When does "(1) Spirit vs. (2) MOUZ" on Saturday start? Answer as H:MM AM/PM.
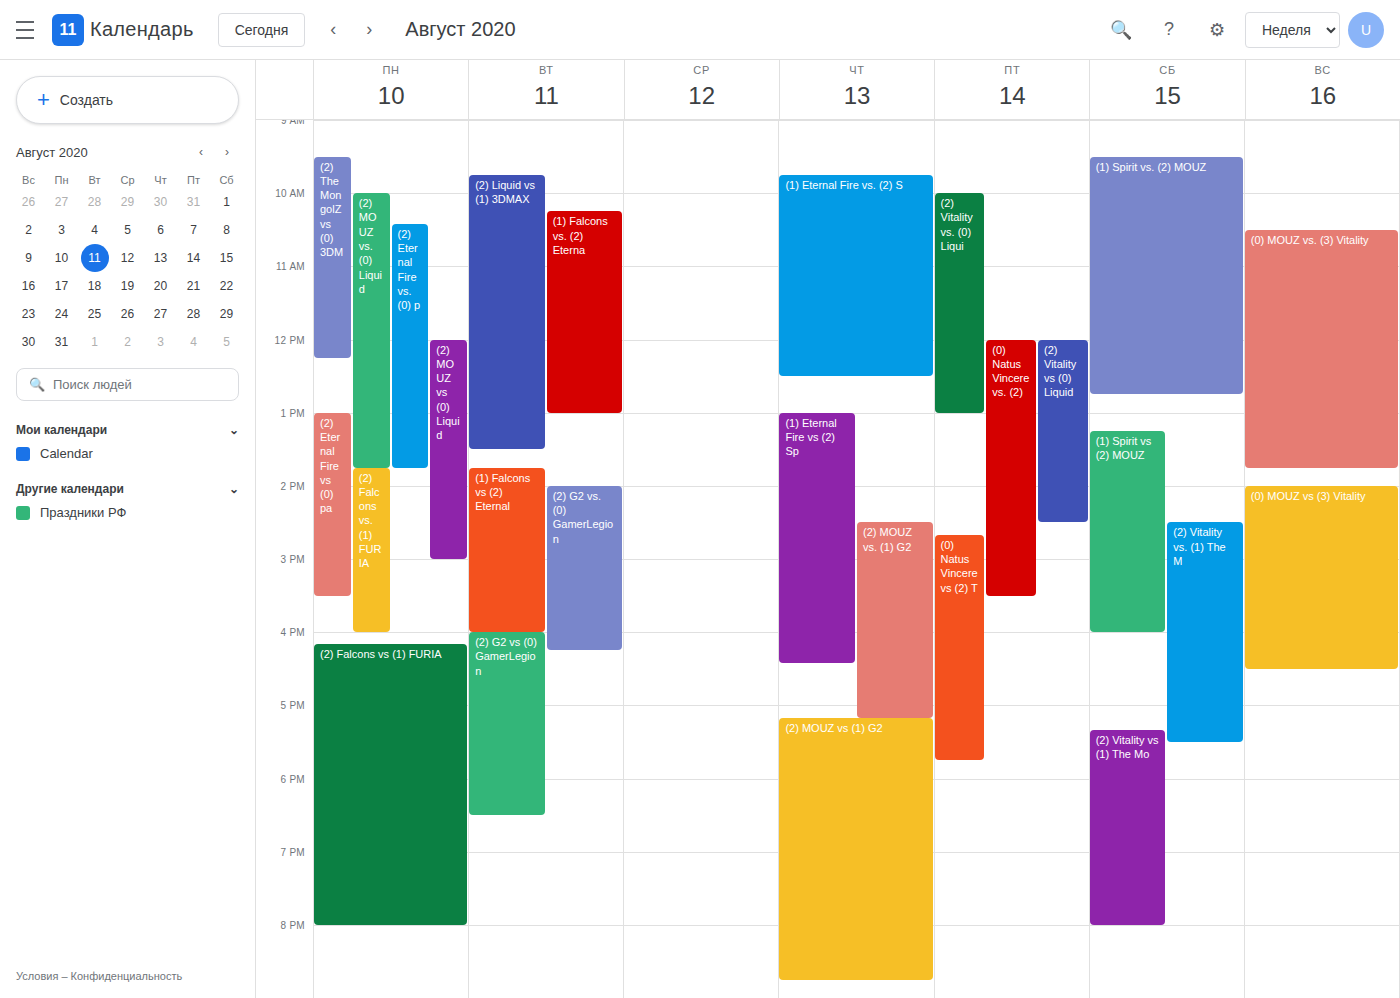
9:30 AM